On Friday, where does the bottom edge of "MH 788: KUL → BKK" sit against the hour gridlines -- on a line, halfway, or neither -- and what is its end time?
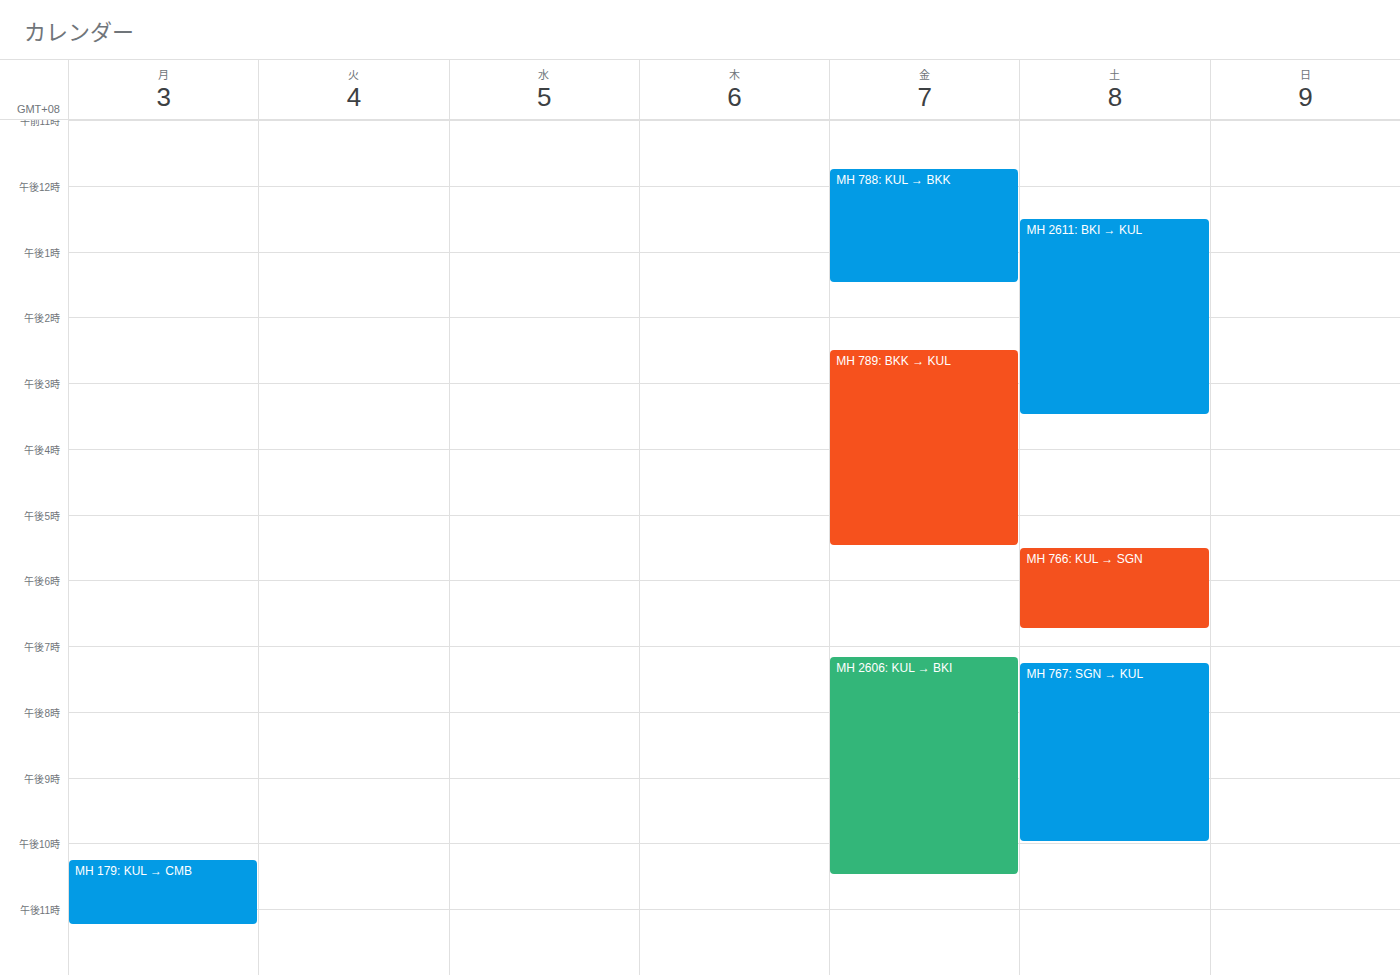
1:30 PM -- halfway between the 1 PM and 2 PM lines.